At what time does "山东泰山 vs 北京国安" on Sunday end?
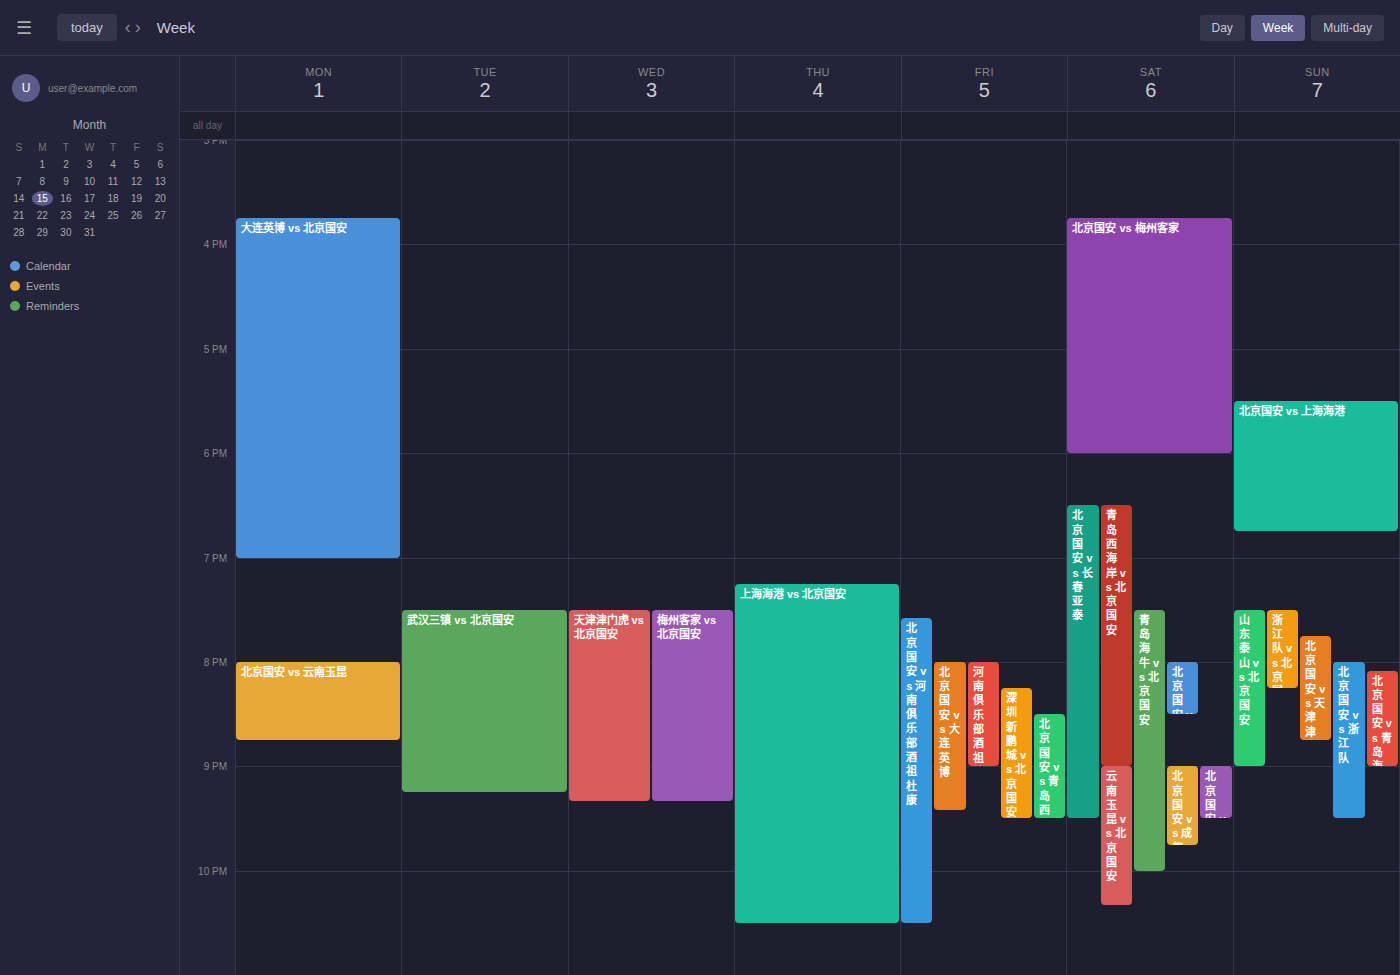
9:00 PM